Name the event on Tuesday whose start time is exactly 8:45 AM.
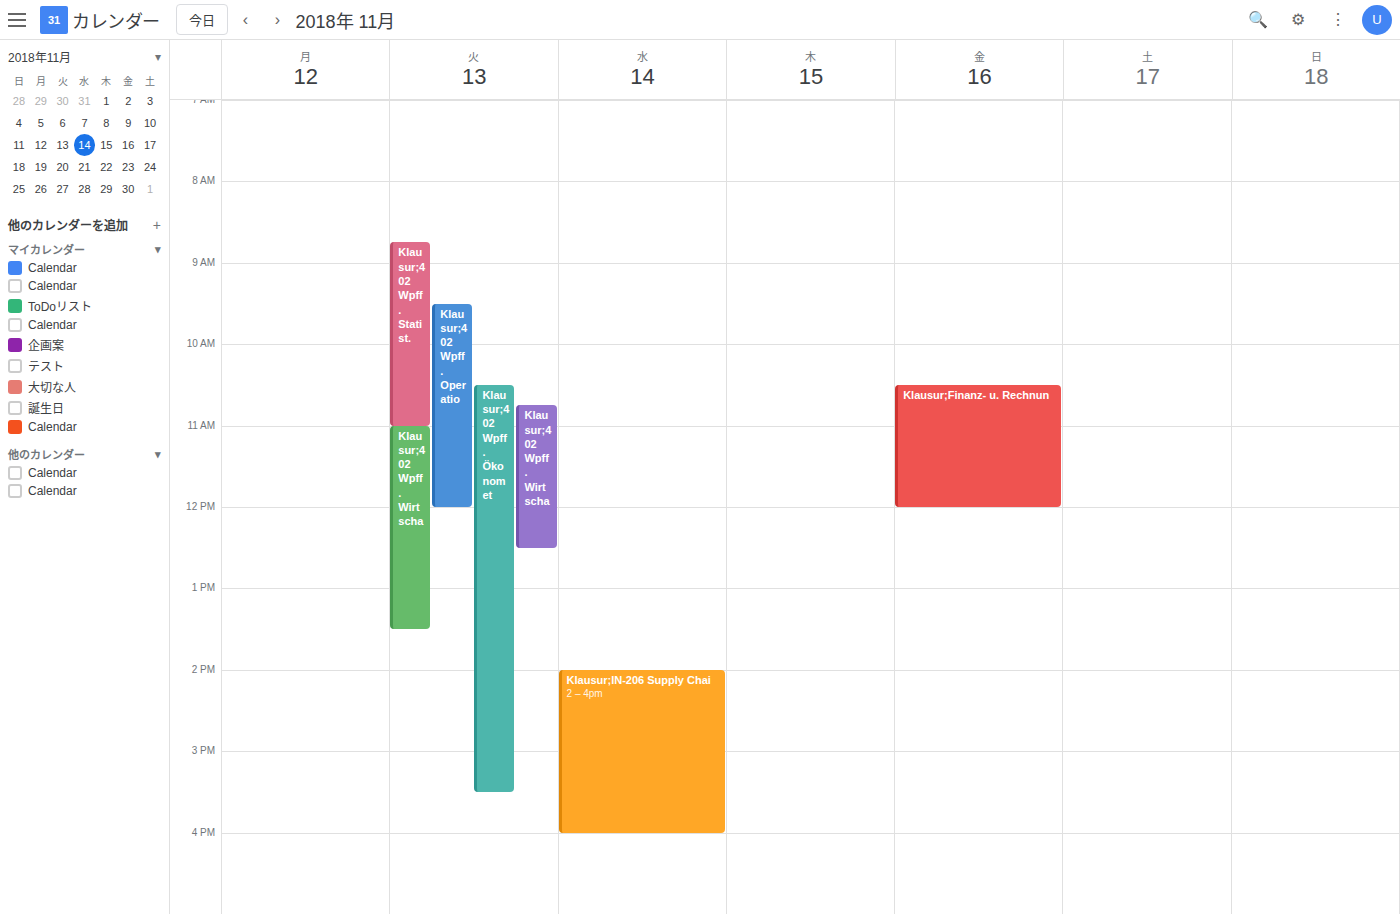
"Klausur;402 Wpff. Statist."